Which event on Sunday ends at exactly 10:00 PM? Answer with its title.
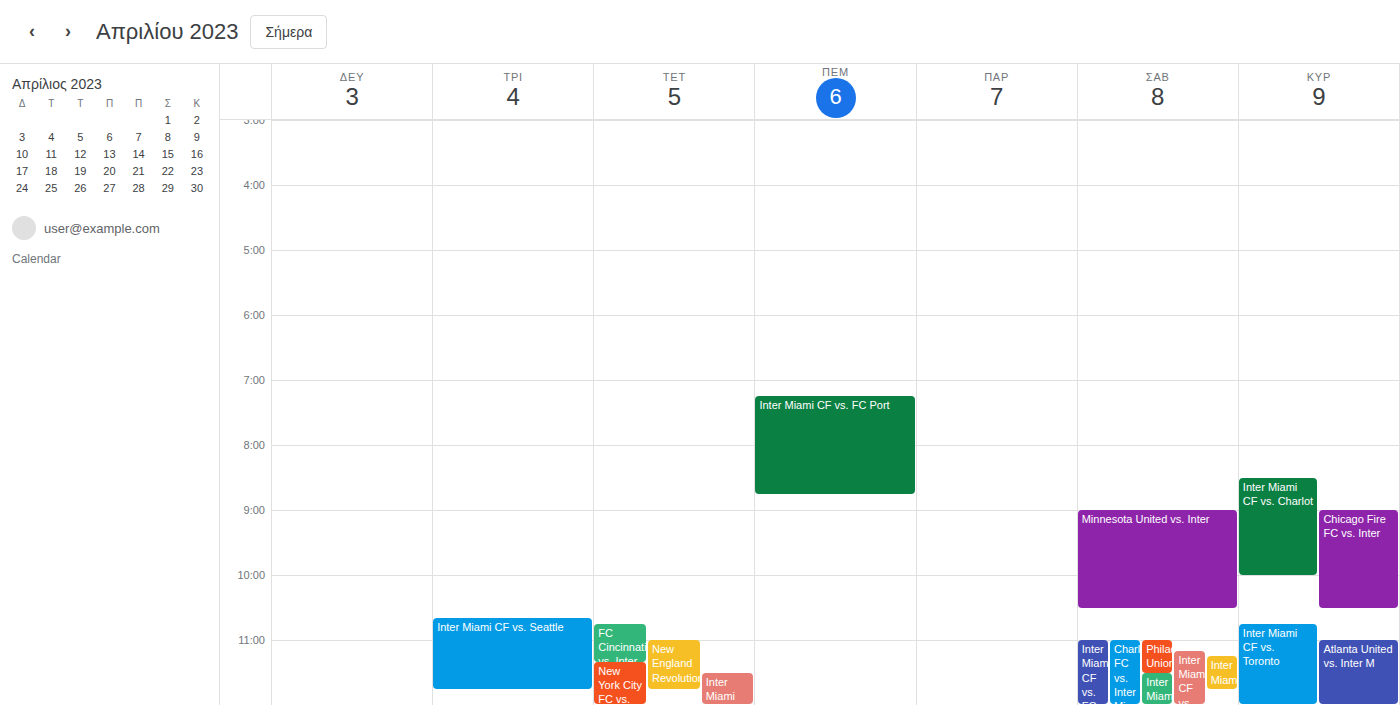
"Inter Miami CF vs. Charlot"